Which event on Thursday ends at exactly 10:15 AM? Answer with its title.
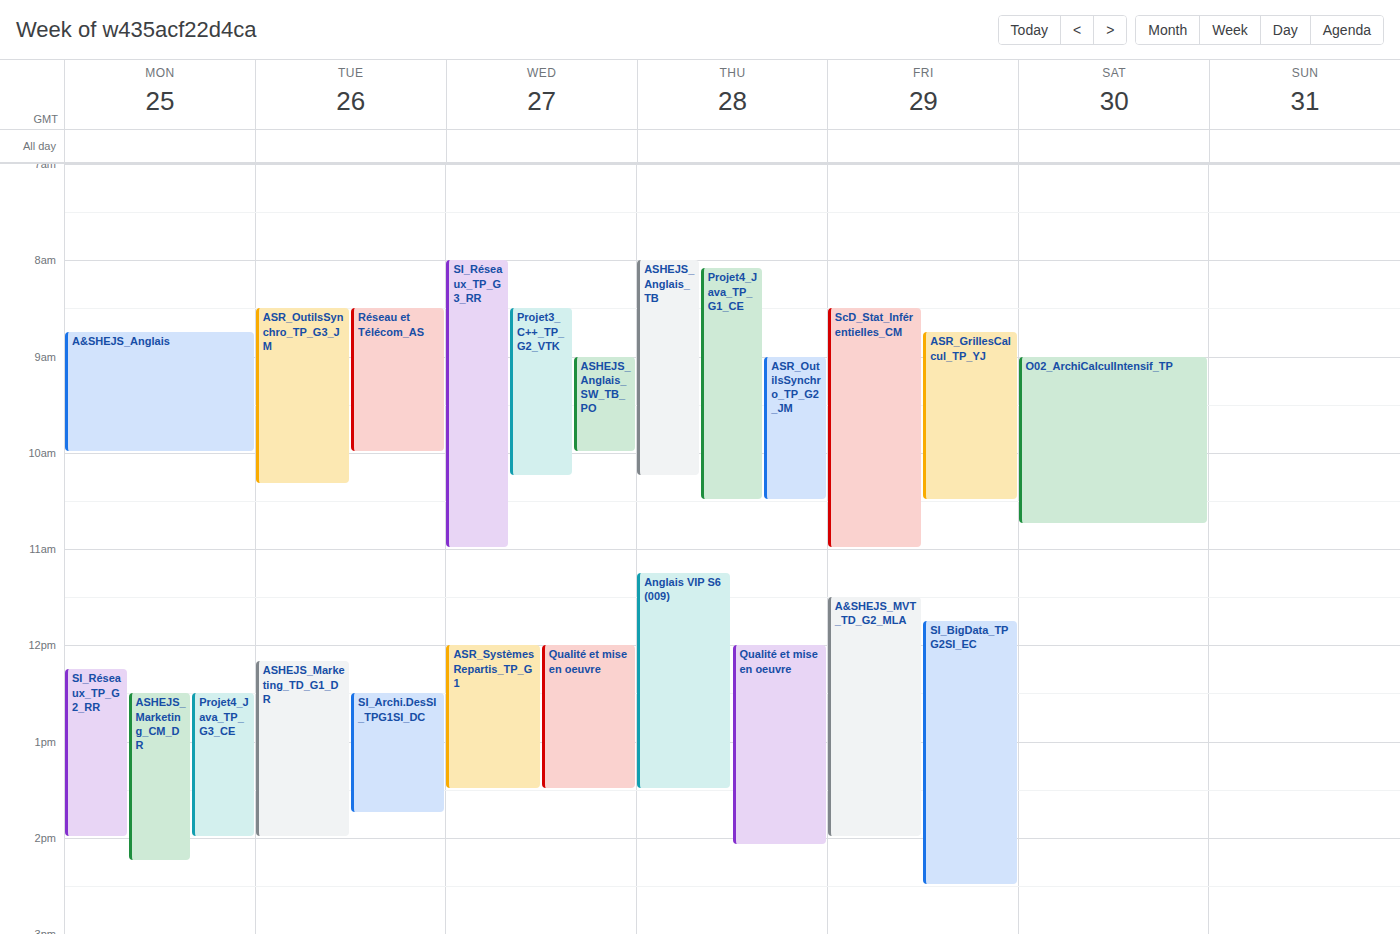
"ASHEJS_Anglais_TB"